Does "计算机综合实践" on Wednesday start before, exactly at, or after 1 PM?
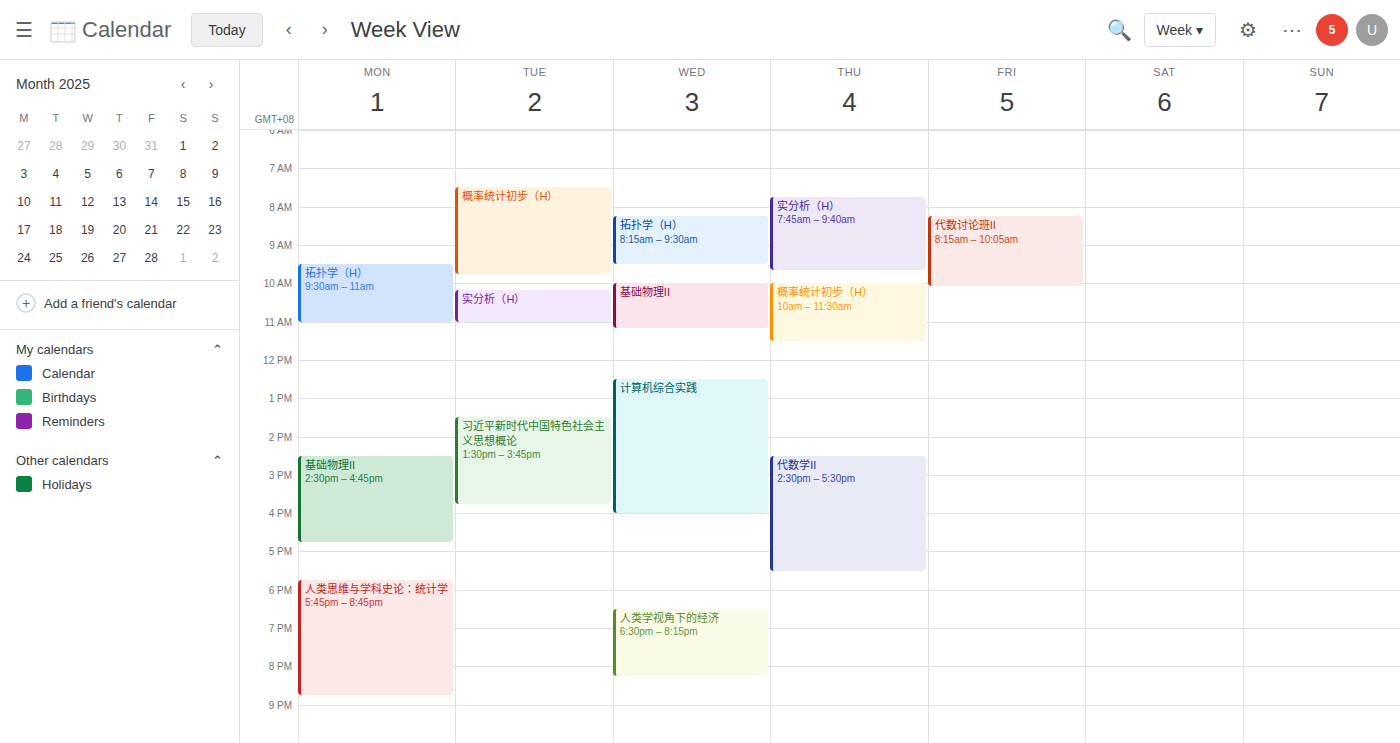
12:30 PM -- before 1 PM, 30 minutes above the 1 PM line.